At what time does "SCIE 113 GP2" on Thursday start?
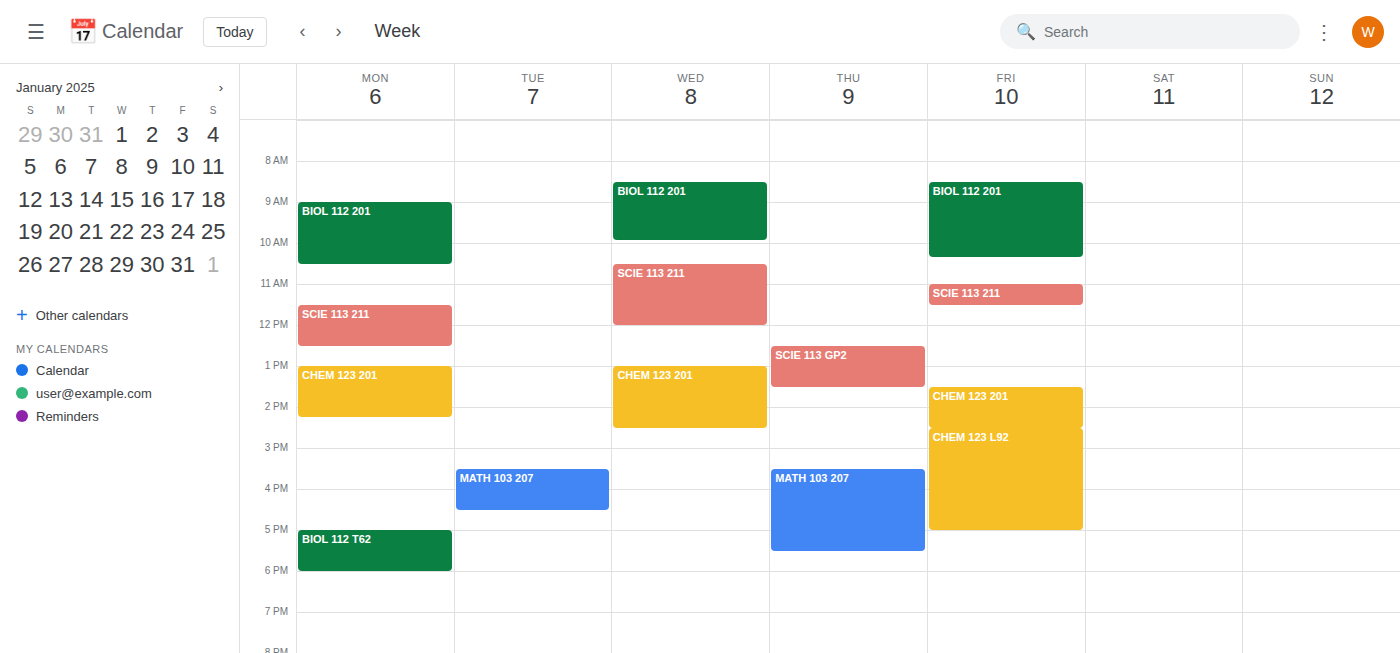
12:30 PM